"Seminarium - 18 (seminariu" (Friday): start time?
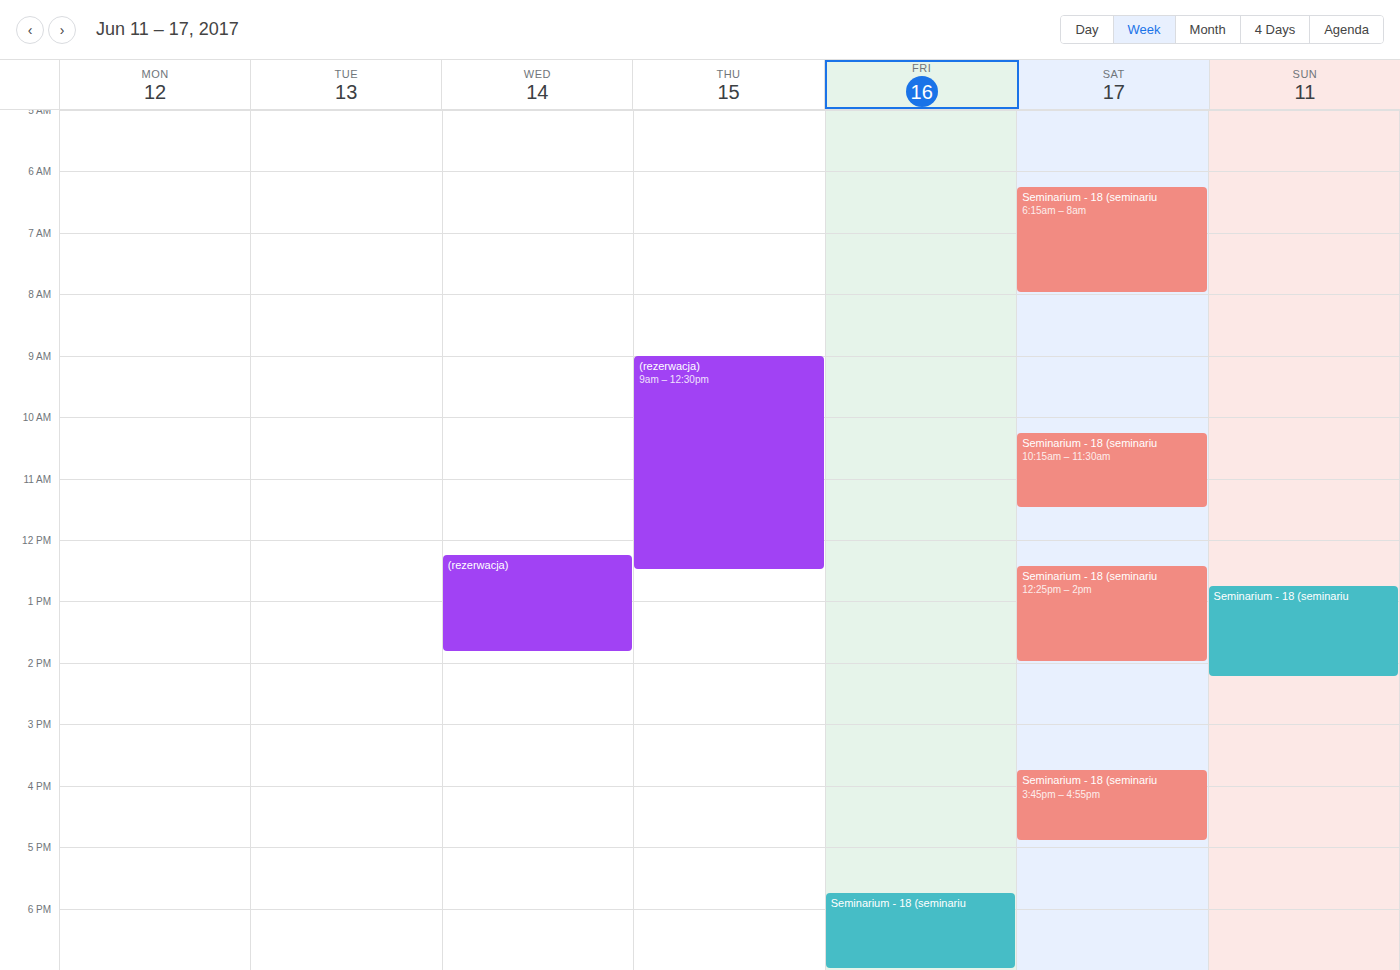
5:45 PM